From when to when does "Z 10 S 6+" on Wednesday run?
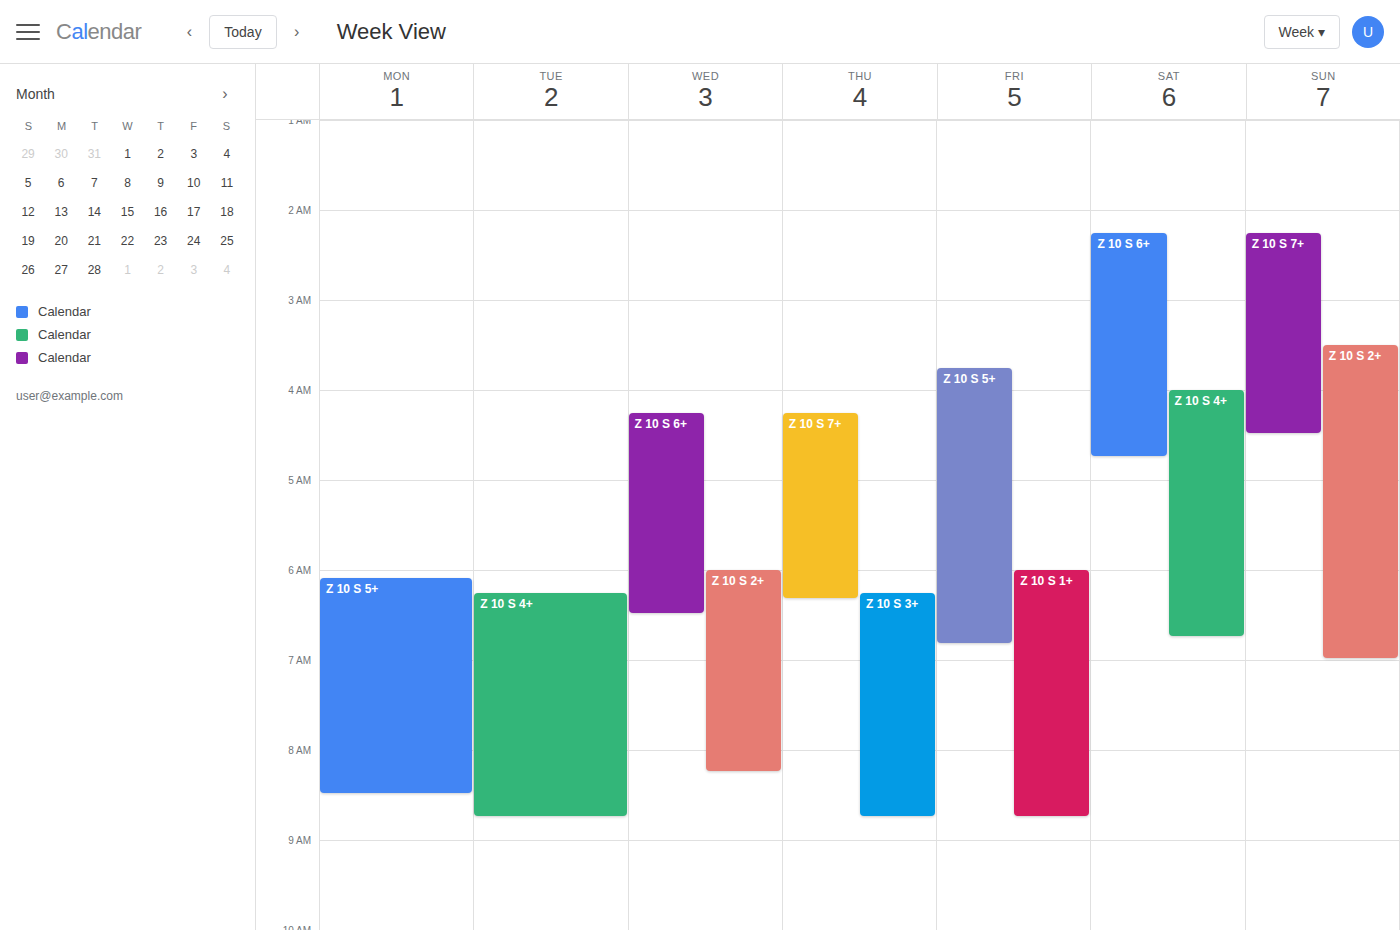
4:15 AM to 6:30 AM